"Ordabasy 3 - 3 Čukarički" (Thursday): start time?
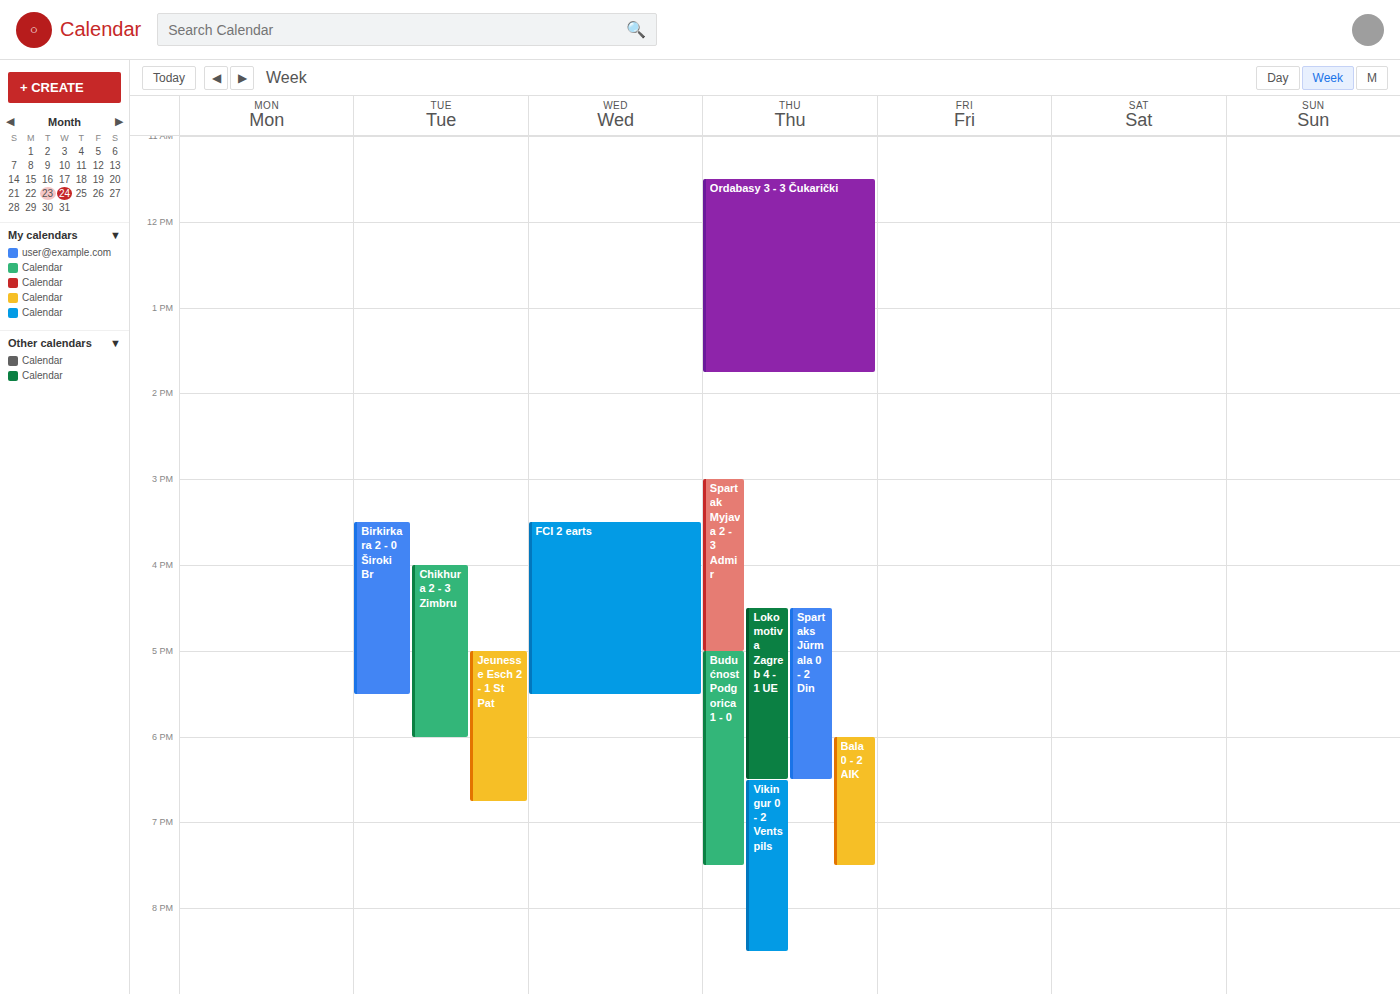
11:30 AM